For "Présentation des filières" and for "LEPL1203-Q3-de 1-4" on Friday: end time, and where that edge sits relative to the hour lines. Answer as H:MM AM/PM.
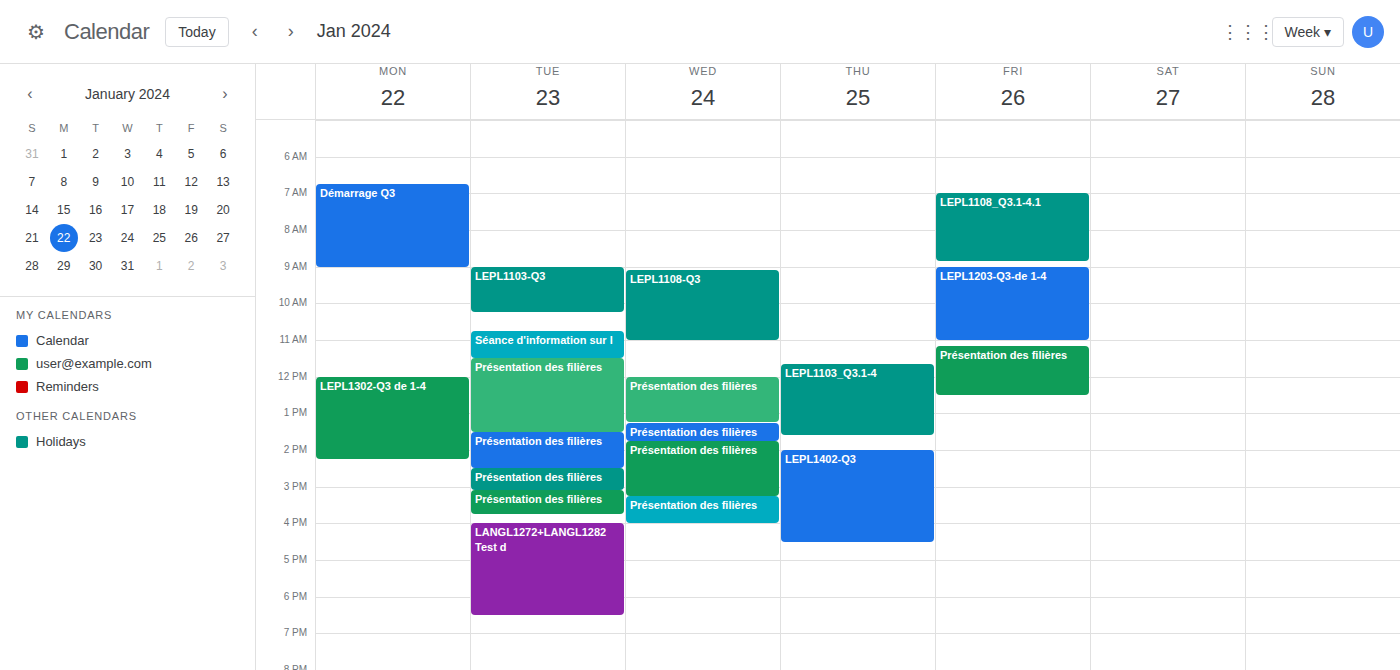
"Présentation des filières": 12:30 PM, halfway between the 12 PM and 1 PM lines. "LEPL1203-Q3-de 1-4": 11:00 AM, exactly on the 11 AM line.